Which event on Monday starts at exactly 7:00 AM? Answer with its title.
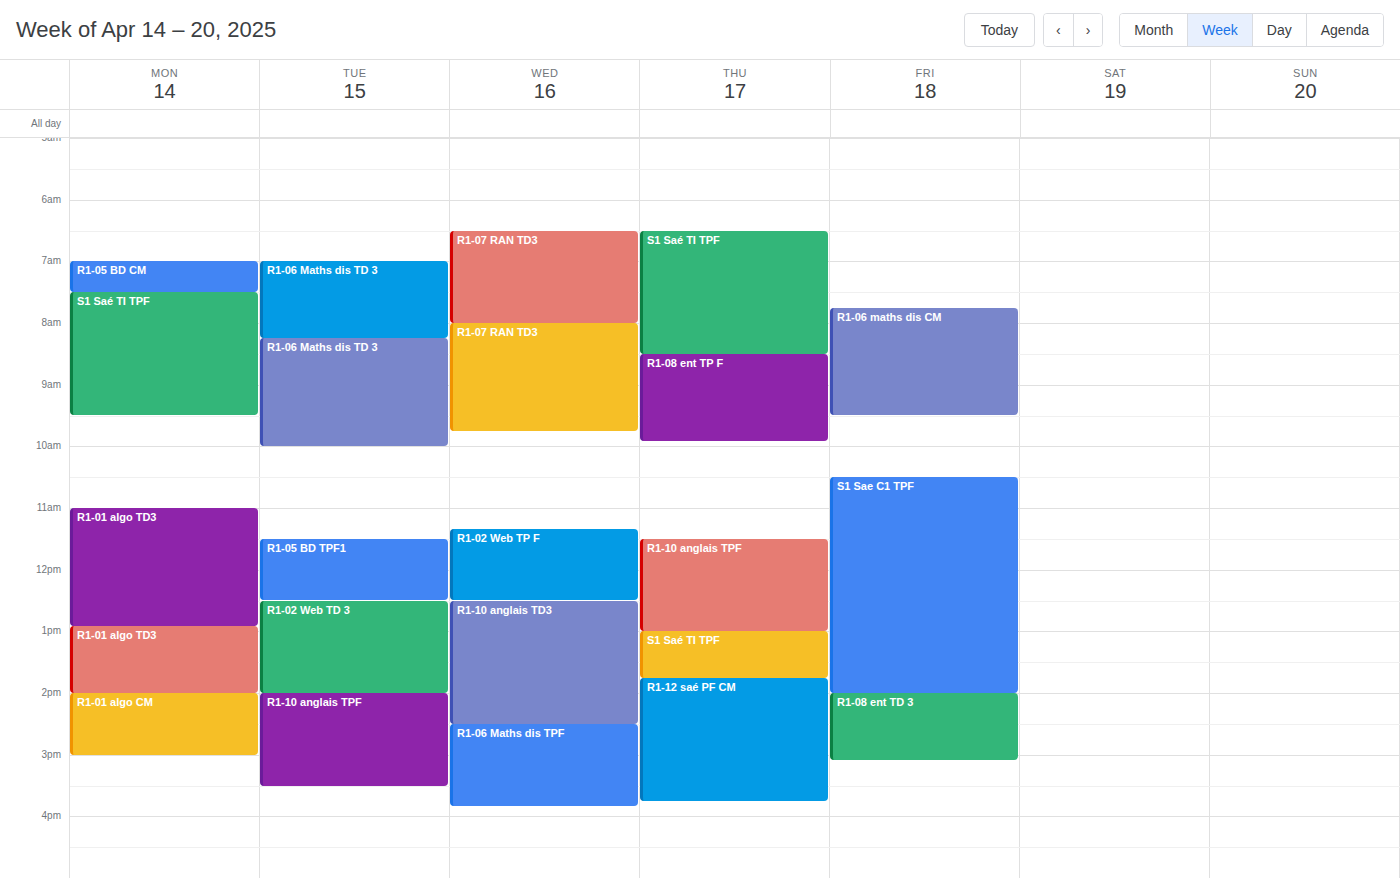
"R1-05 BD CM"